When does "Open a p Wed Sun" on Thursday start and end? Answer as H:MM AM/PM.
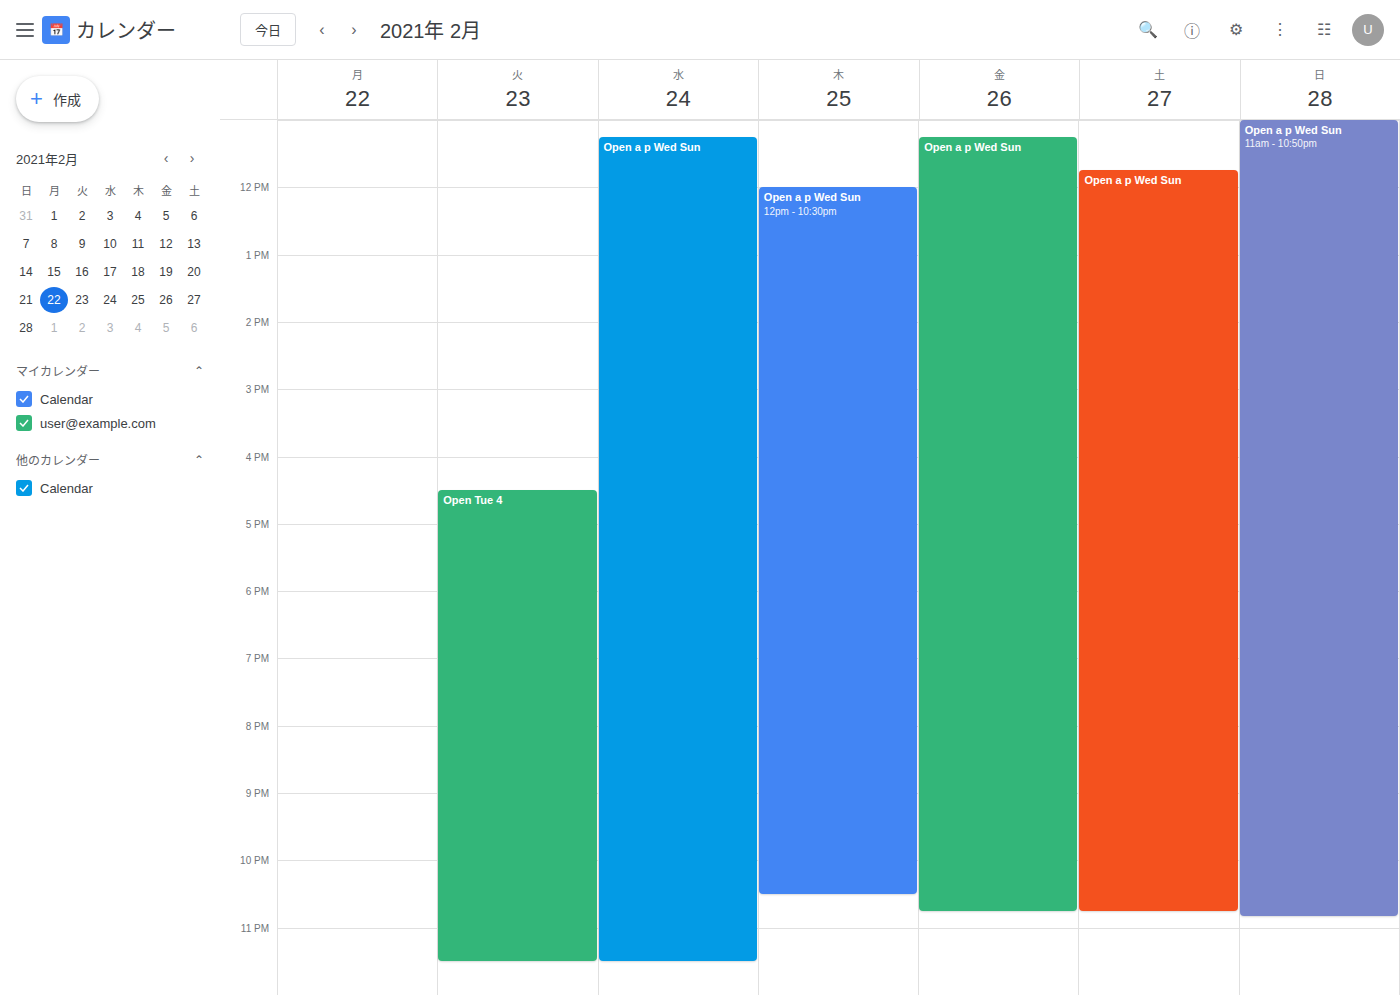
12:00 PM to 10:30 PM